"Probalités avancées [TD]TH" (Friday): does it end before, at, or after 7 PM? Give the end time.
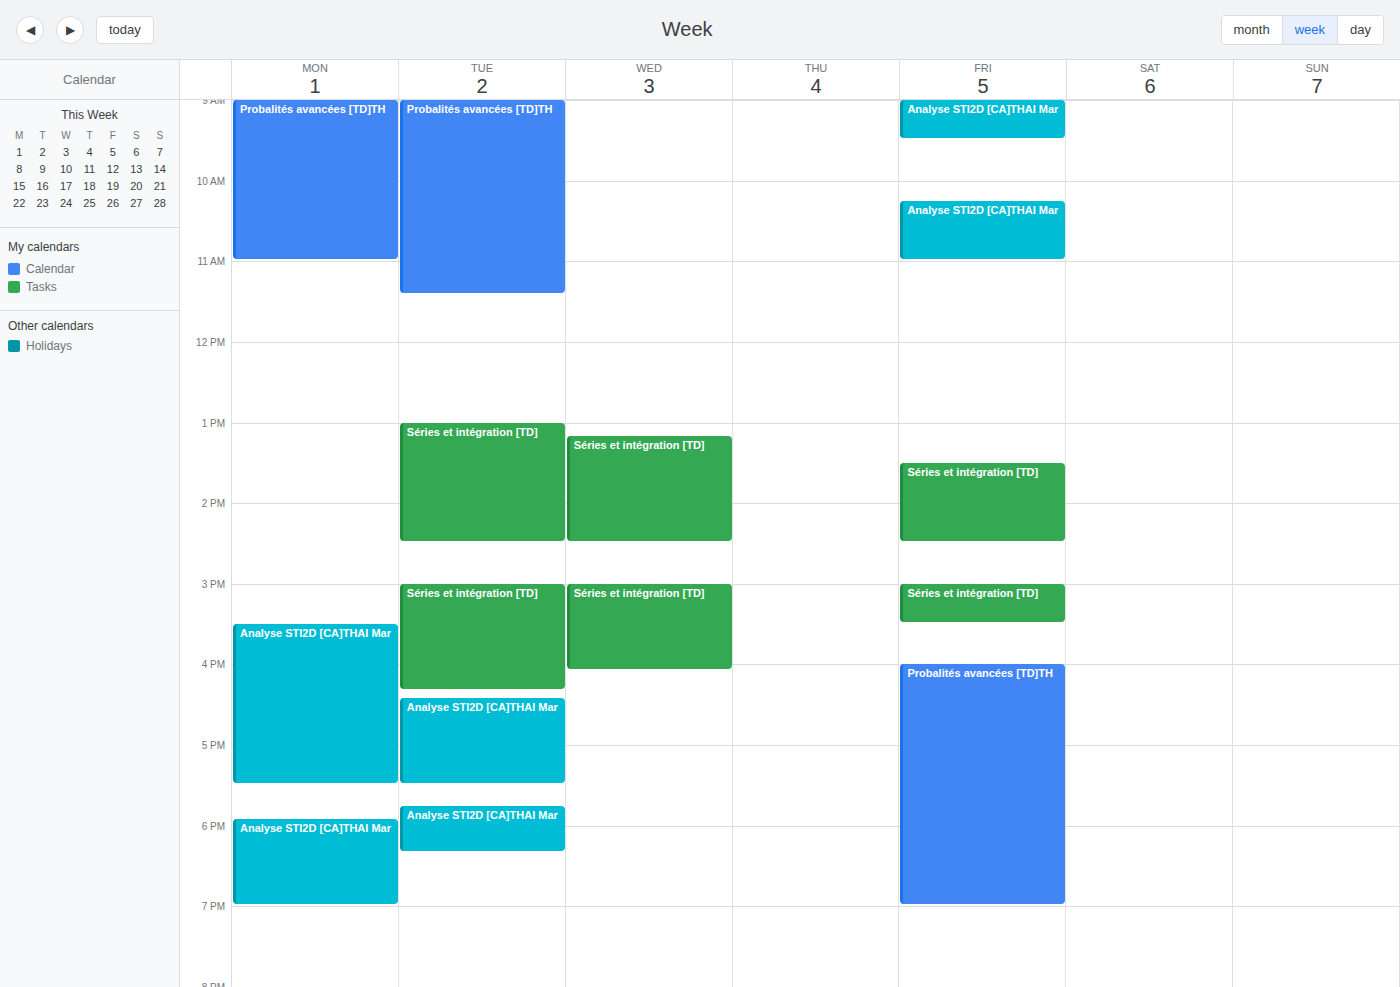
7:00 PM -- exactly at 7 PM, on the 7 PM line.